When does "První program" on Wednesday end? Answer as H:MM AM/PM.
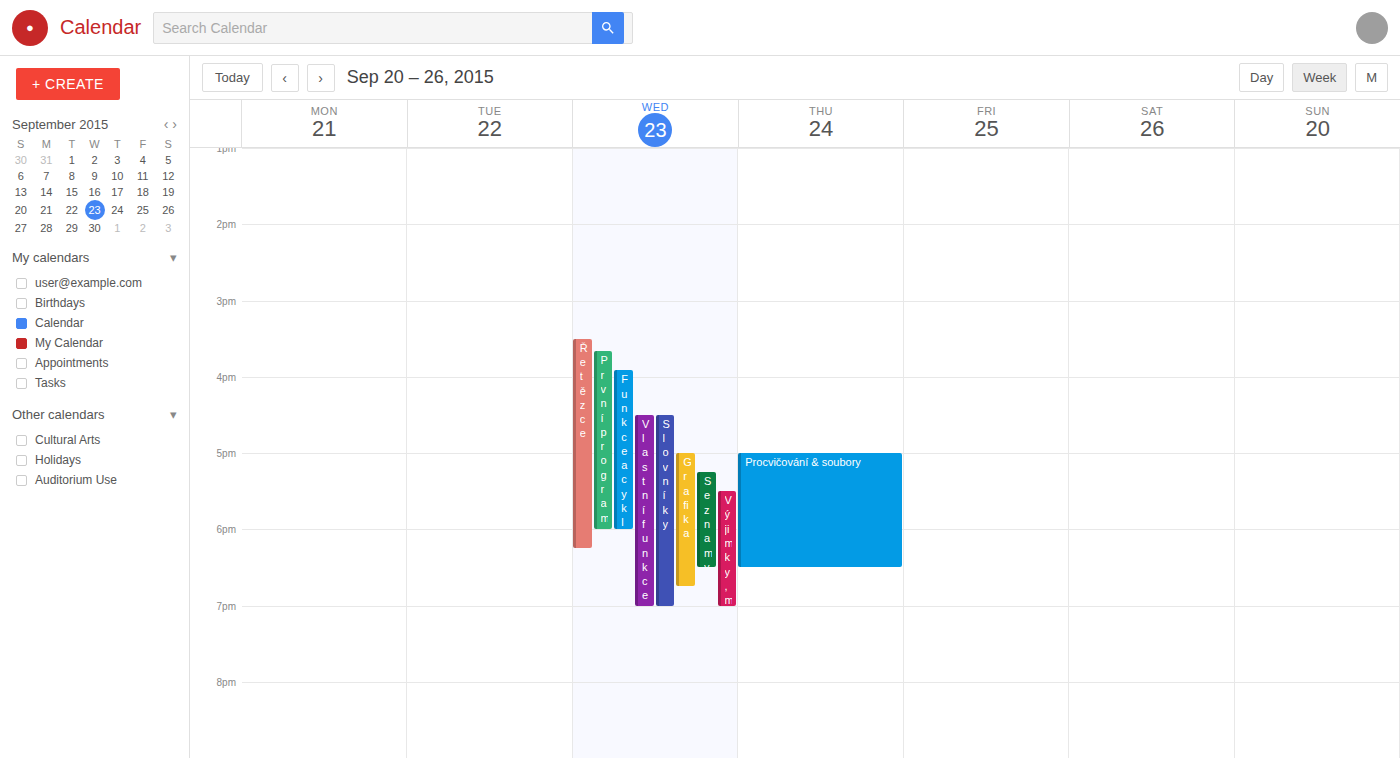
6:00 PM